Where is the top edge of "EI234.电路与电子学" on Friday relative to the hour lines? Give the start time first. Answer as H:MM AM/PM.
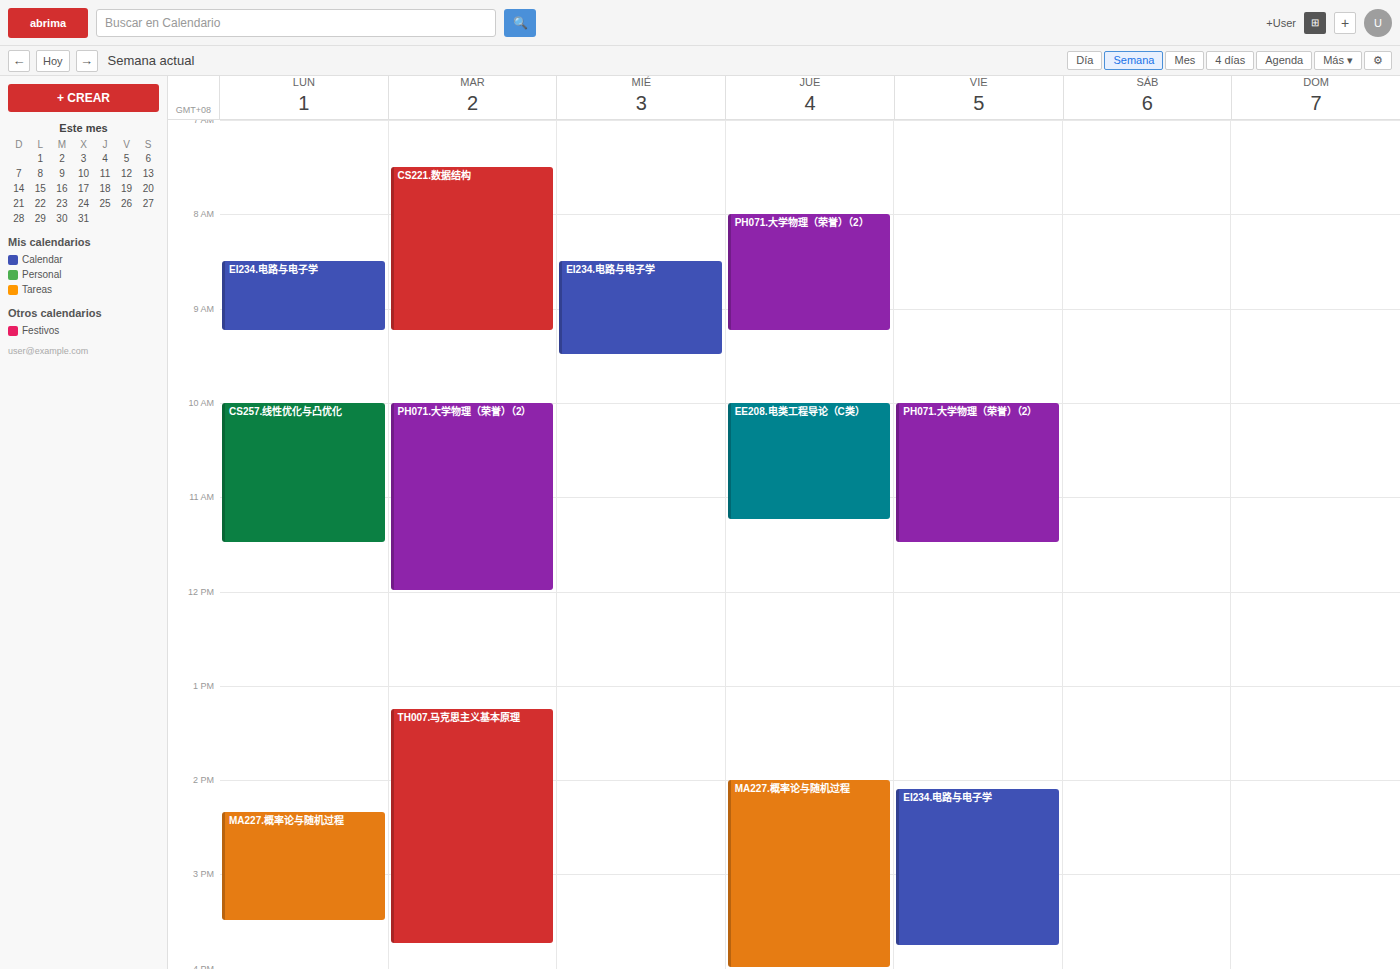
2:05 PM -- neither: 5 minutes below the 2 PM line and 55 minutes above the 3 PM line.